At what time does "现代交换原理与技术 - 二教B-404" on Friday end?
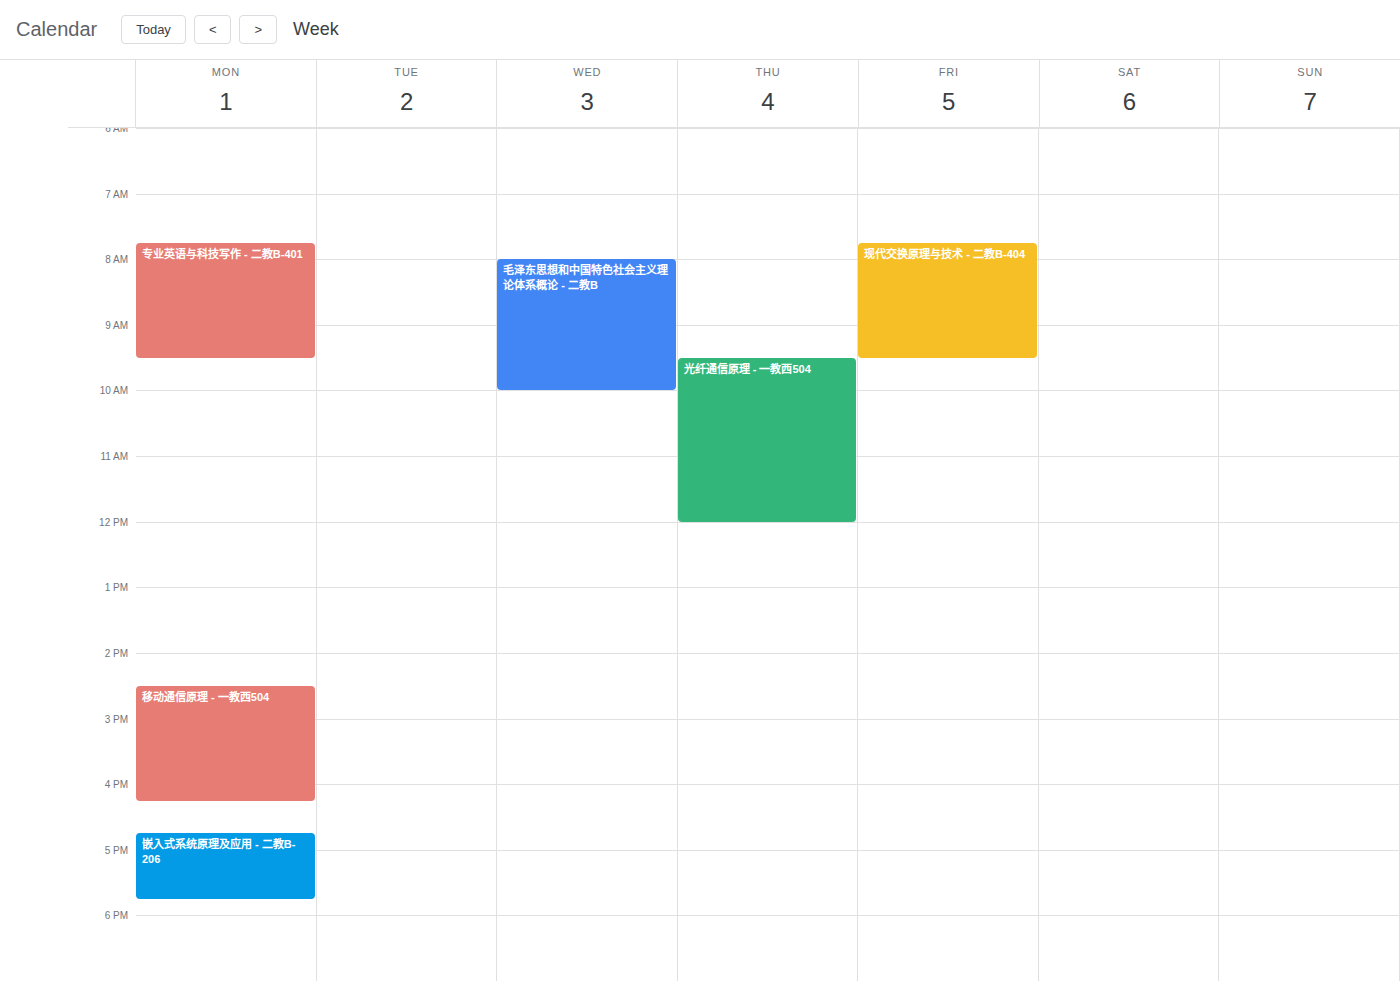
9:30 AM